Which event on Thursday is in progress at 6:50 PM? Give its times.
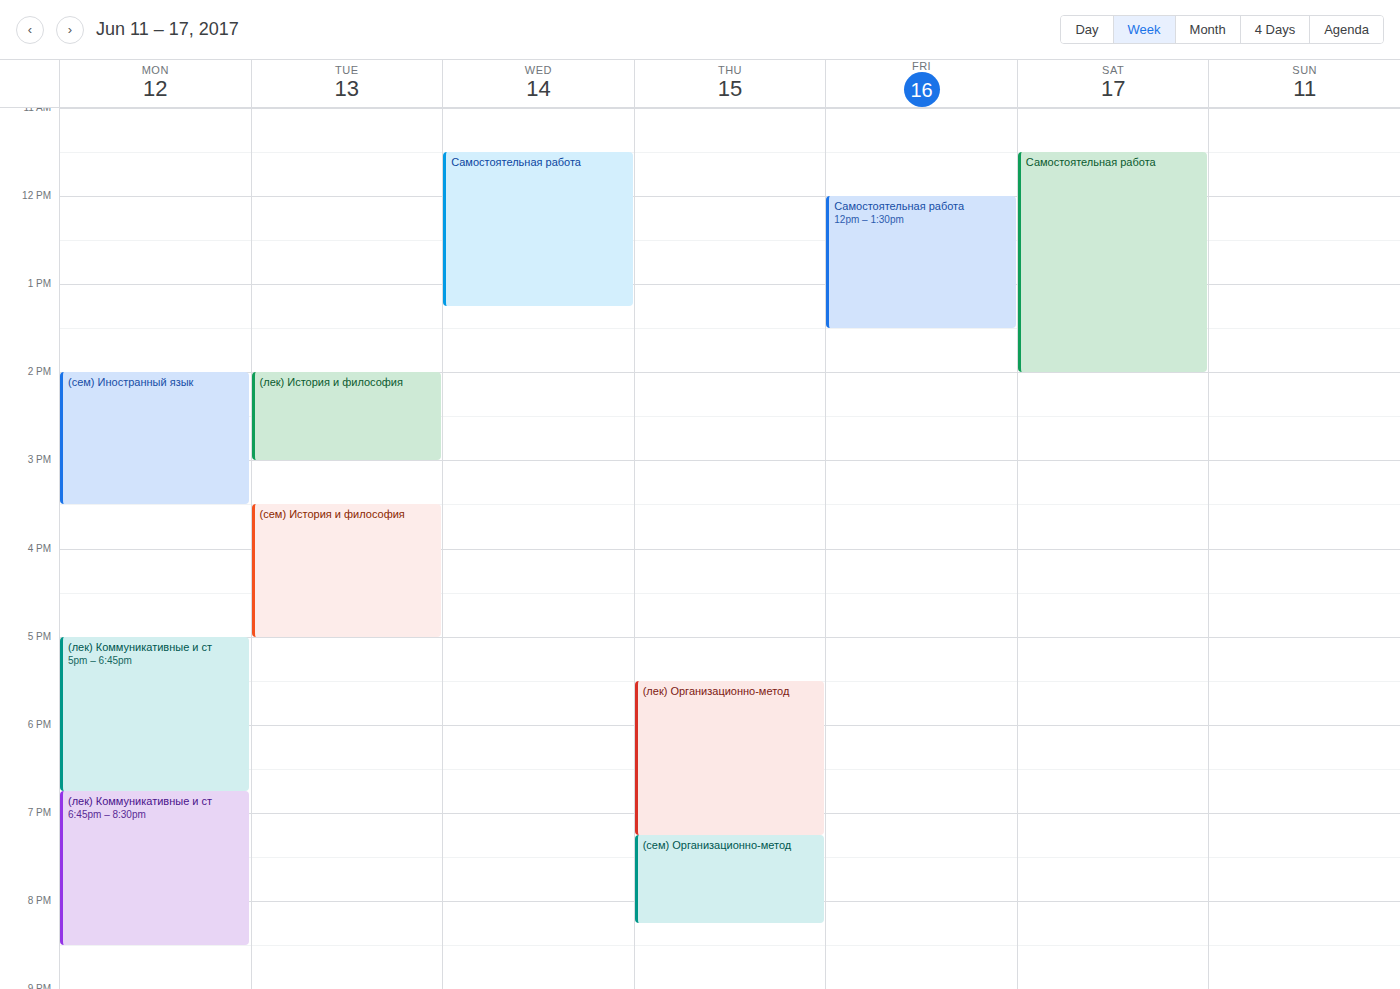
"(лек) Организационно-метод", 5:30 PM to 7:15 PM